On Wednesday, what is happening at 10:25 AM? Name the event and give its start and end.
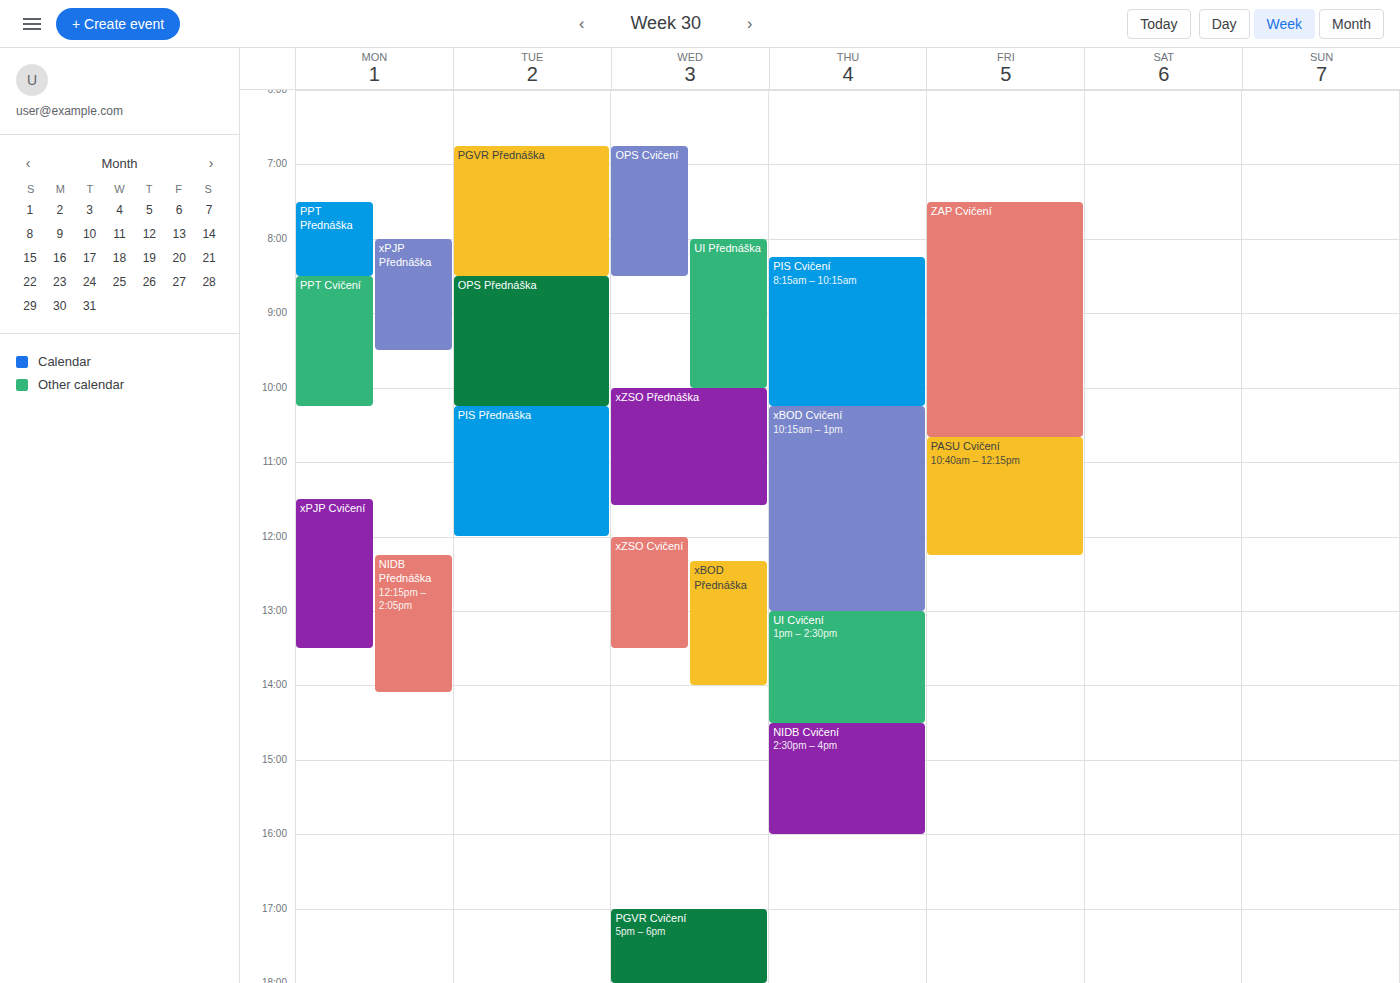
"xZSO Přednáška", 10:00 AM to 11:35 AM